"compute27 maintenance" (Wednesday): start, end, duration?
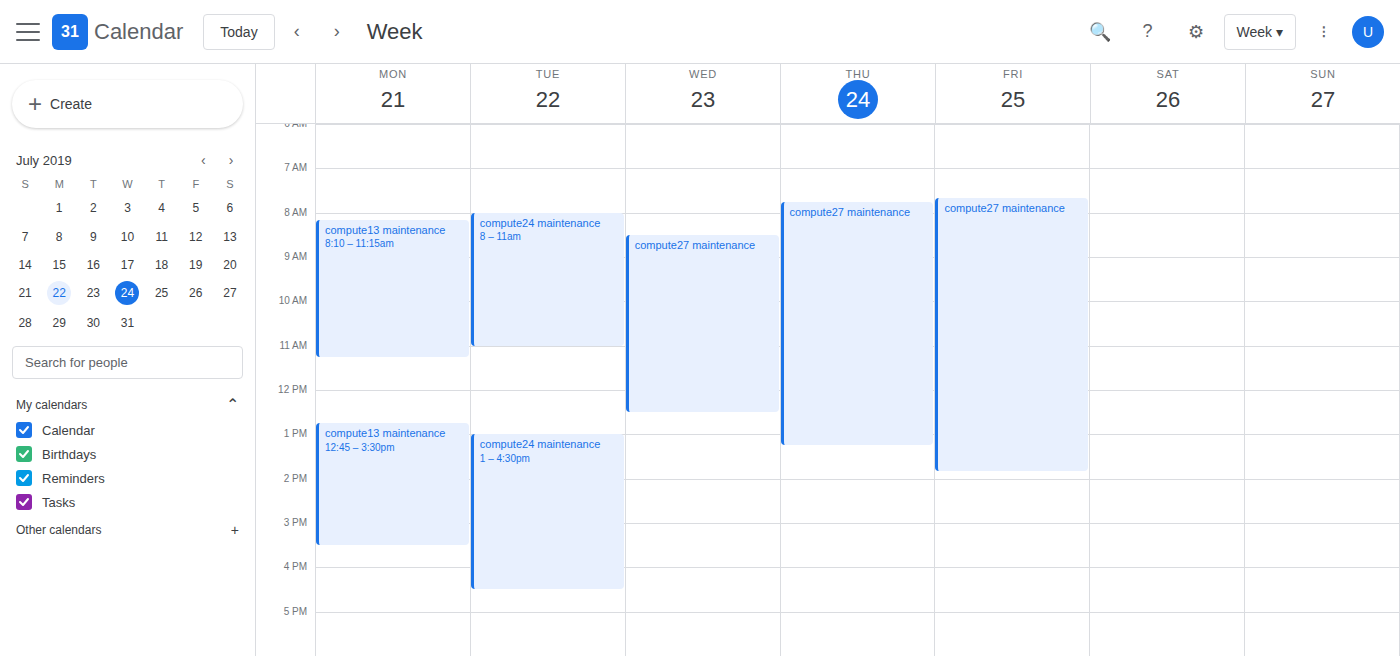
08:30 to 12:30, 4 hours